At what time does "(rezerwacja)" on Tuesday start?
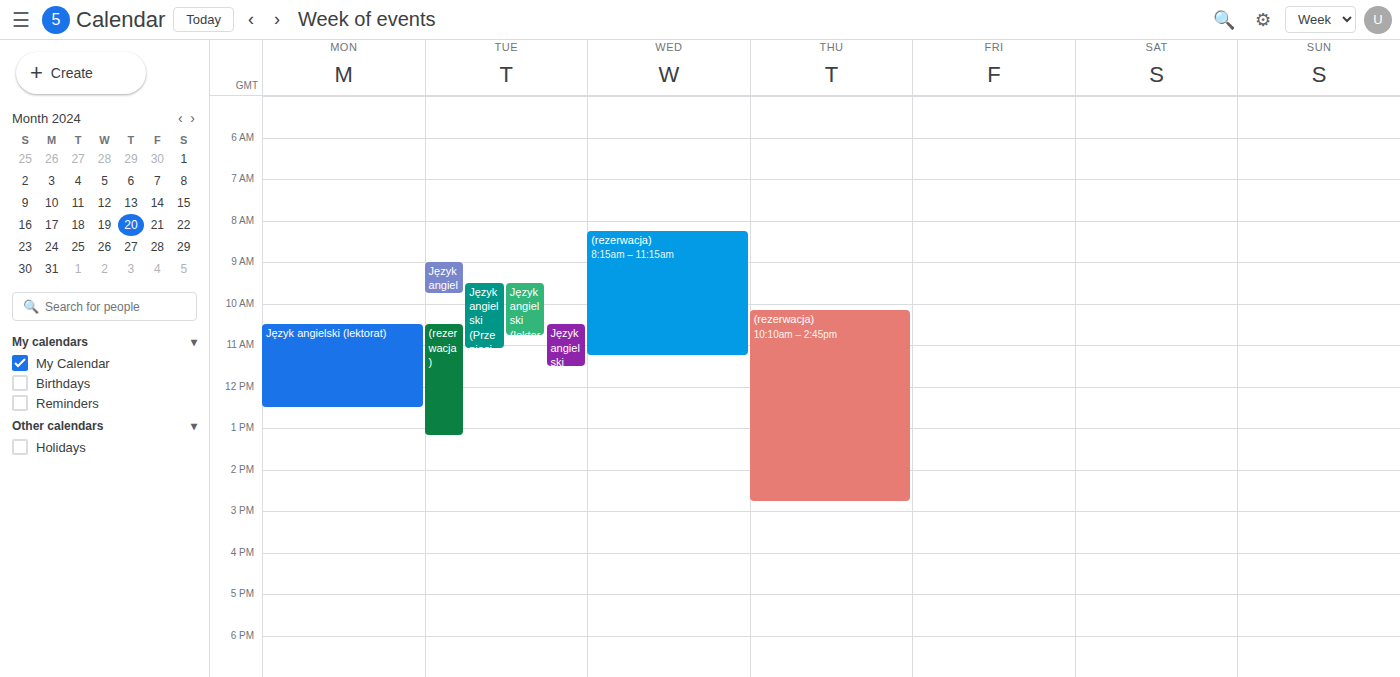
10:30 AM